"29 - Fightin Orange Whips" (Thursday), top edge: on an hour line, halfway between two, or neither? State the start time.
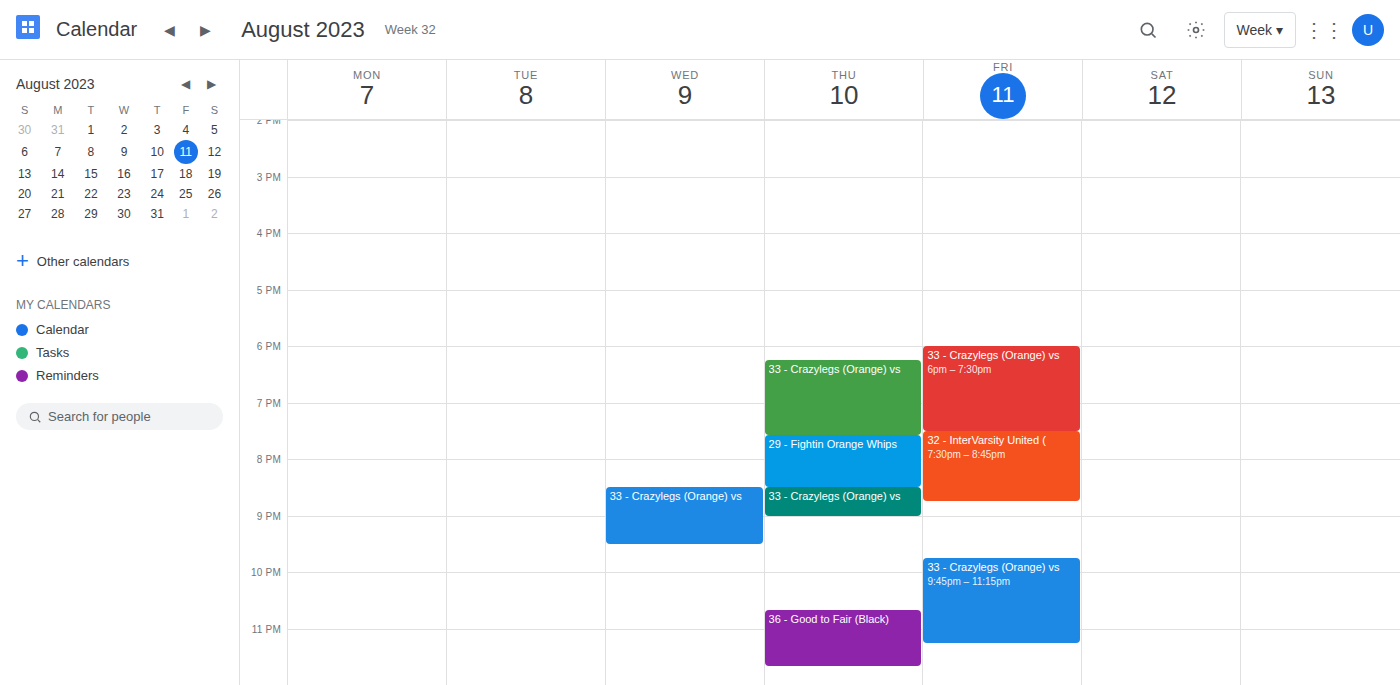
7:35 PM -- neither: 35 minutes below the 7 PM line and 25 minutes above the 8 PM line.